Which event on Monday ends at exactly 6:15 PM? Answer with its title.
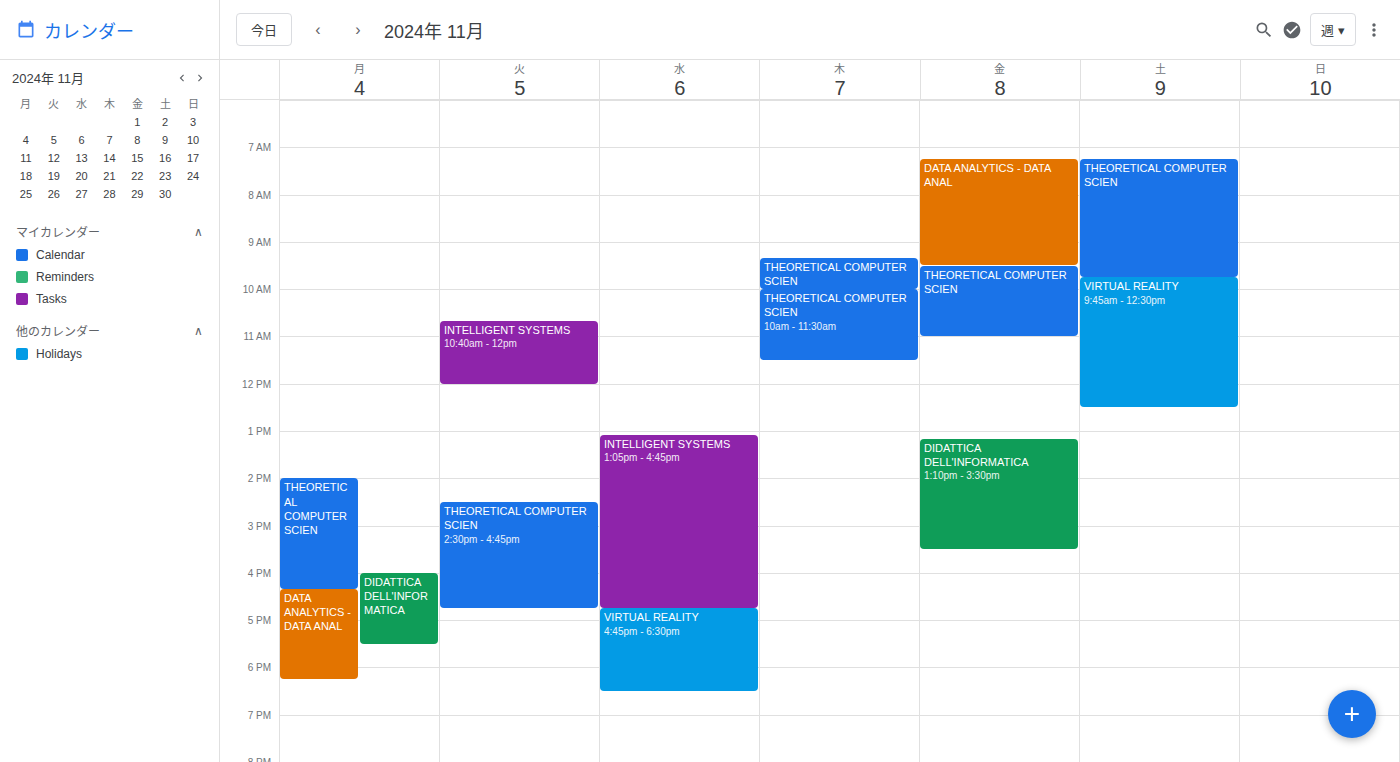
"DATA ANALYTICS - DATA ANAL"